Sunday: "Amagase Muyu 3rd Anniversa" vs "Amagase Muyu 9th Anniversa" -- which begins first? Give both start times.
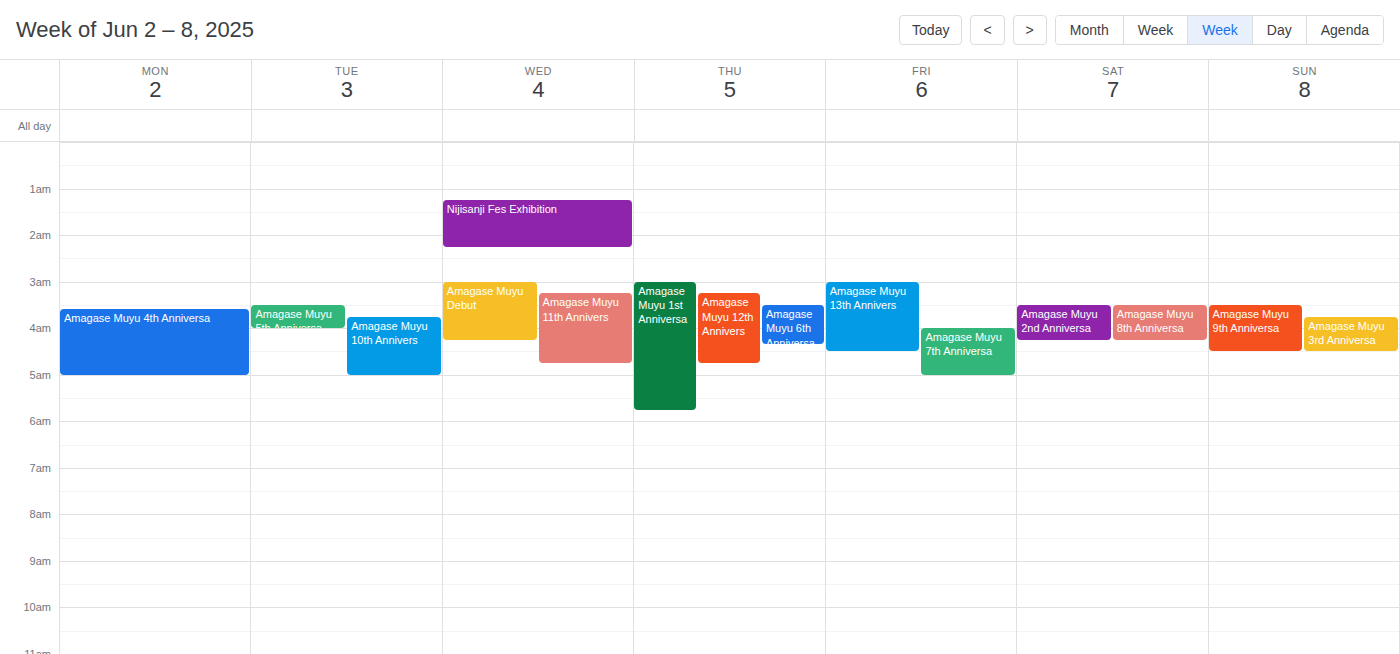
"Amagase Muyu 9th Anniversa" 3:30 AM; "Amagase Muyu 3rd Anniversa" 3:45 AM.